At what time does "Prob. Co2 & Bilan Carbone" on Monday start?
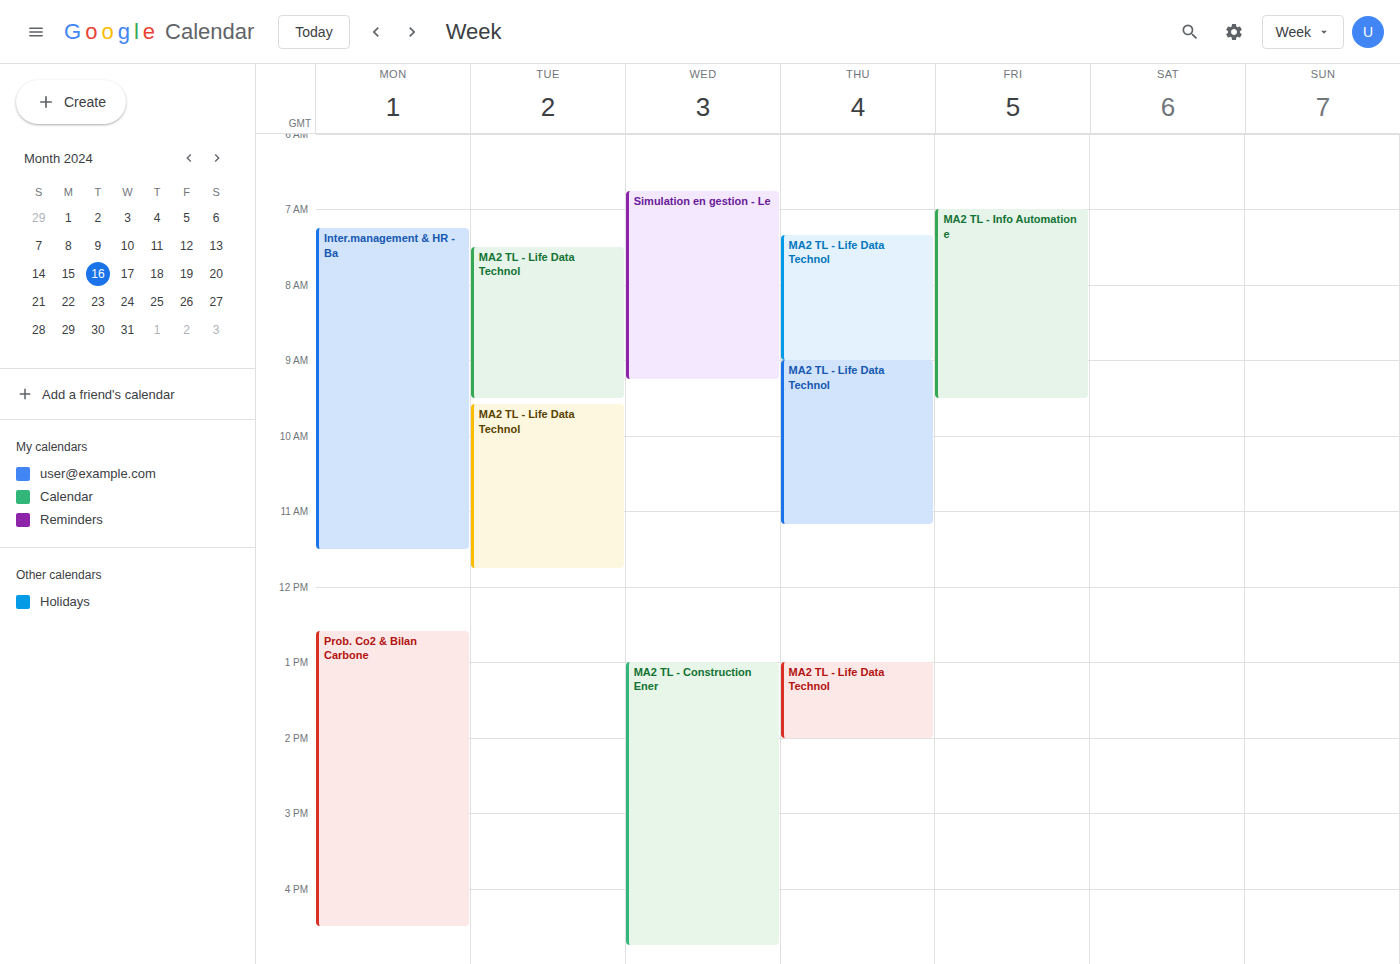
12:35 PM